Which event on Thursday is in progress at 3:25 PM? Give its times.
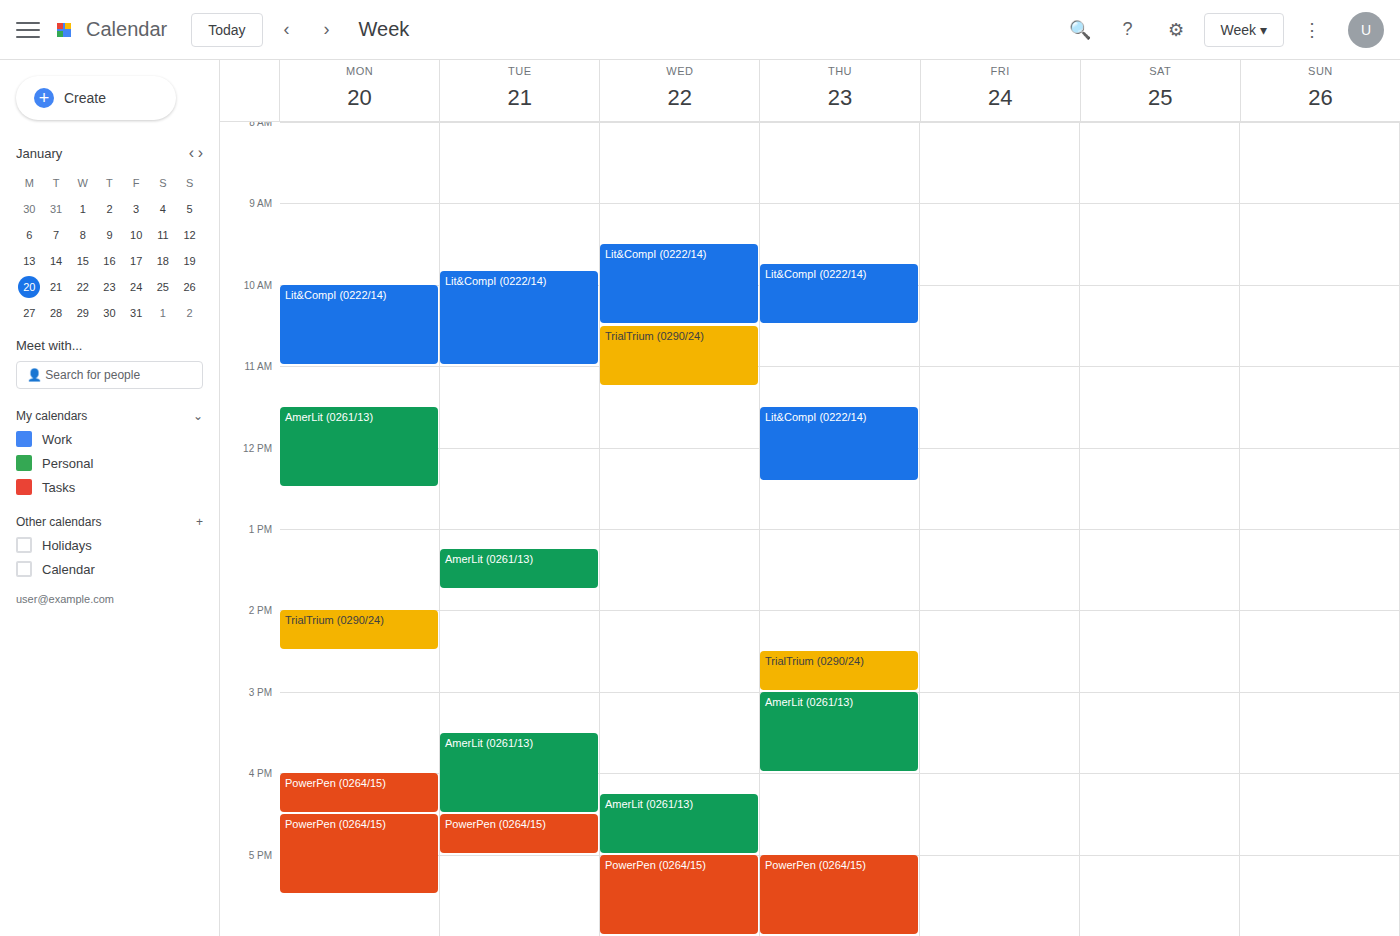
"AmerLit (0261/13)", 3:00 PM to 4:00 PM